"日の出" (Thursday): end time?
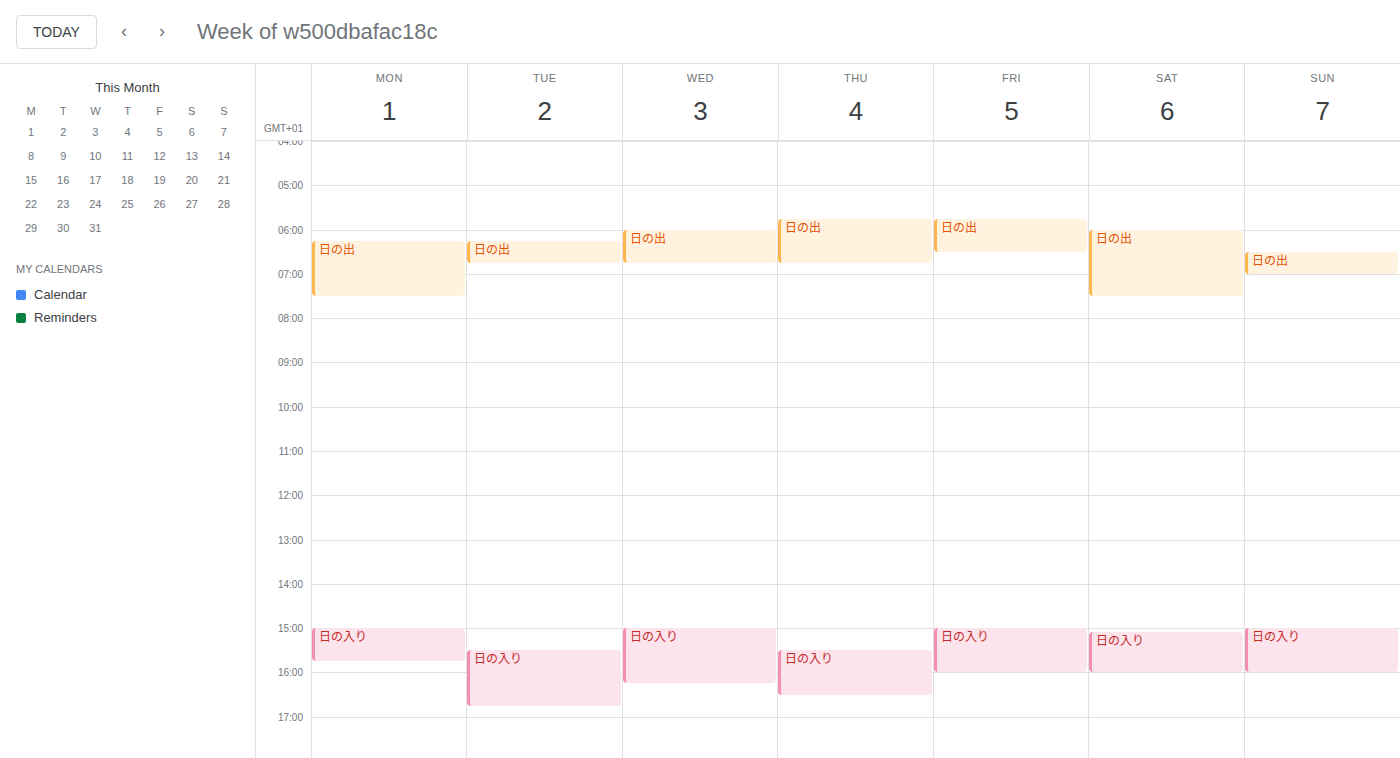
6:45 AM